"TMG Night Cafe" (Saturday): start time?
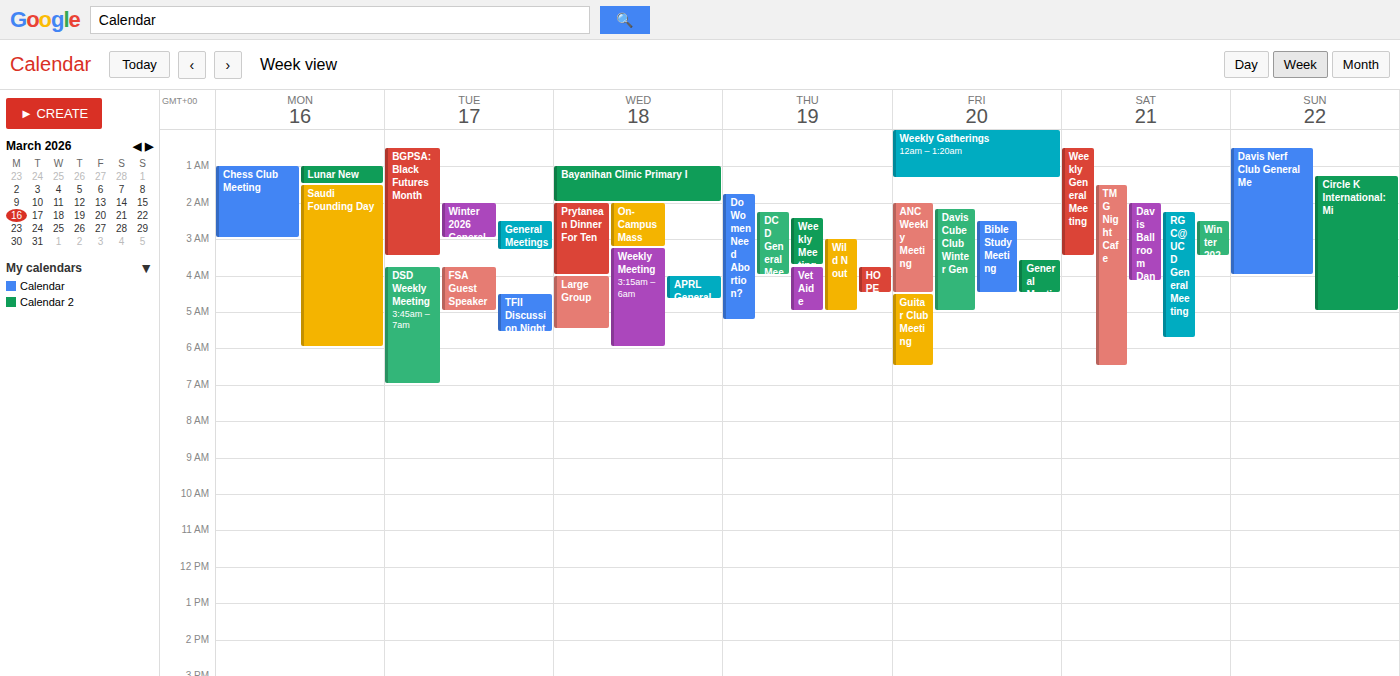
1:30 AM